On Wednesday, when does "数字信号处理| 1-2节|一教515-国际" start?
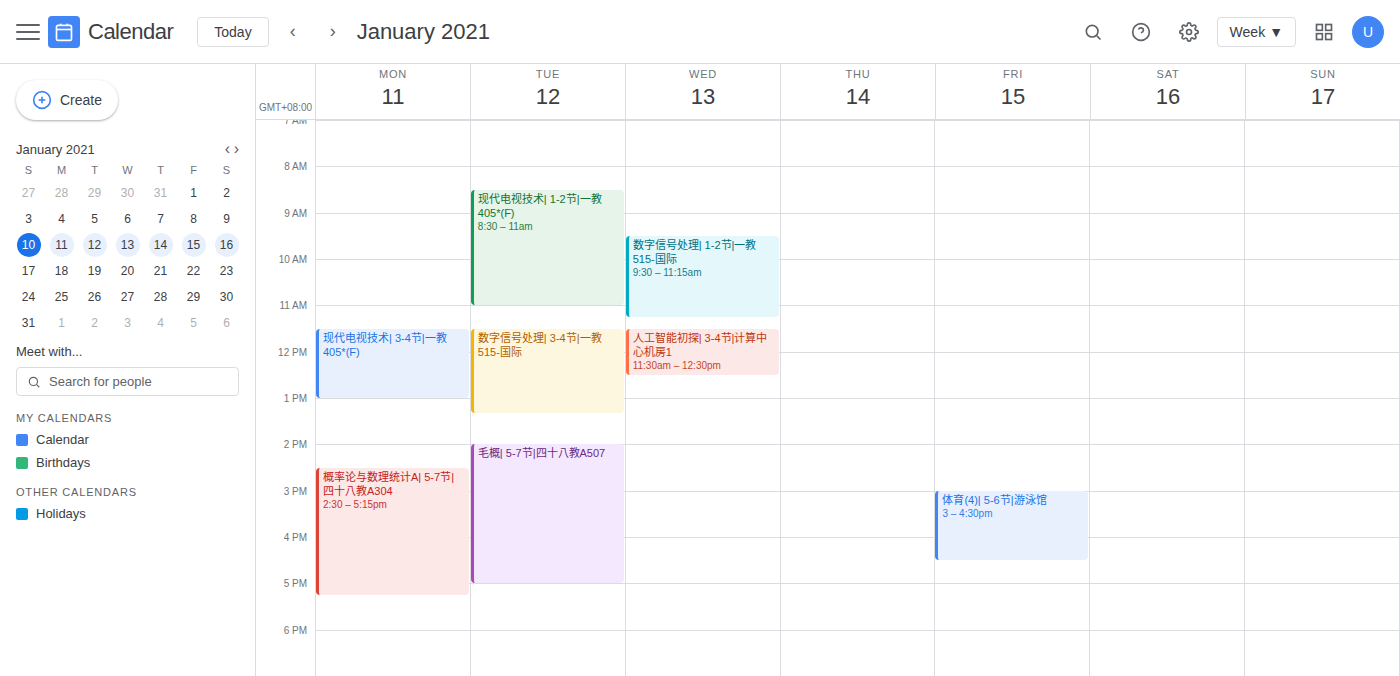
9:30 AM